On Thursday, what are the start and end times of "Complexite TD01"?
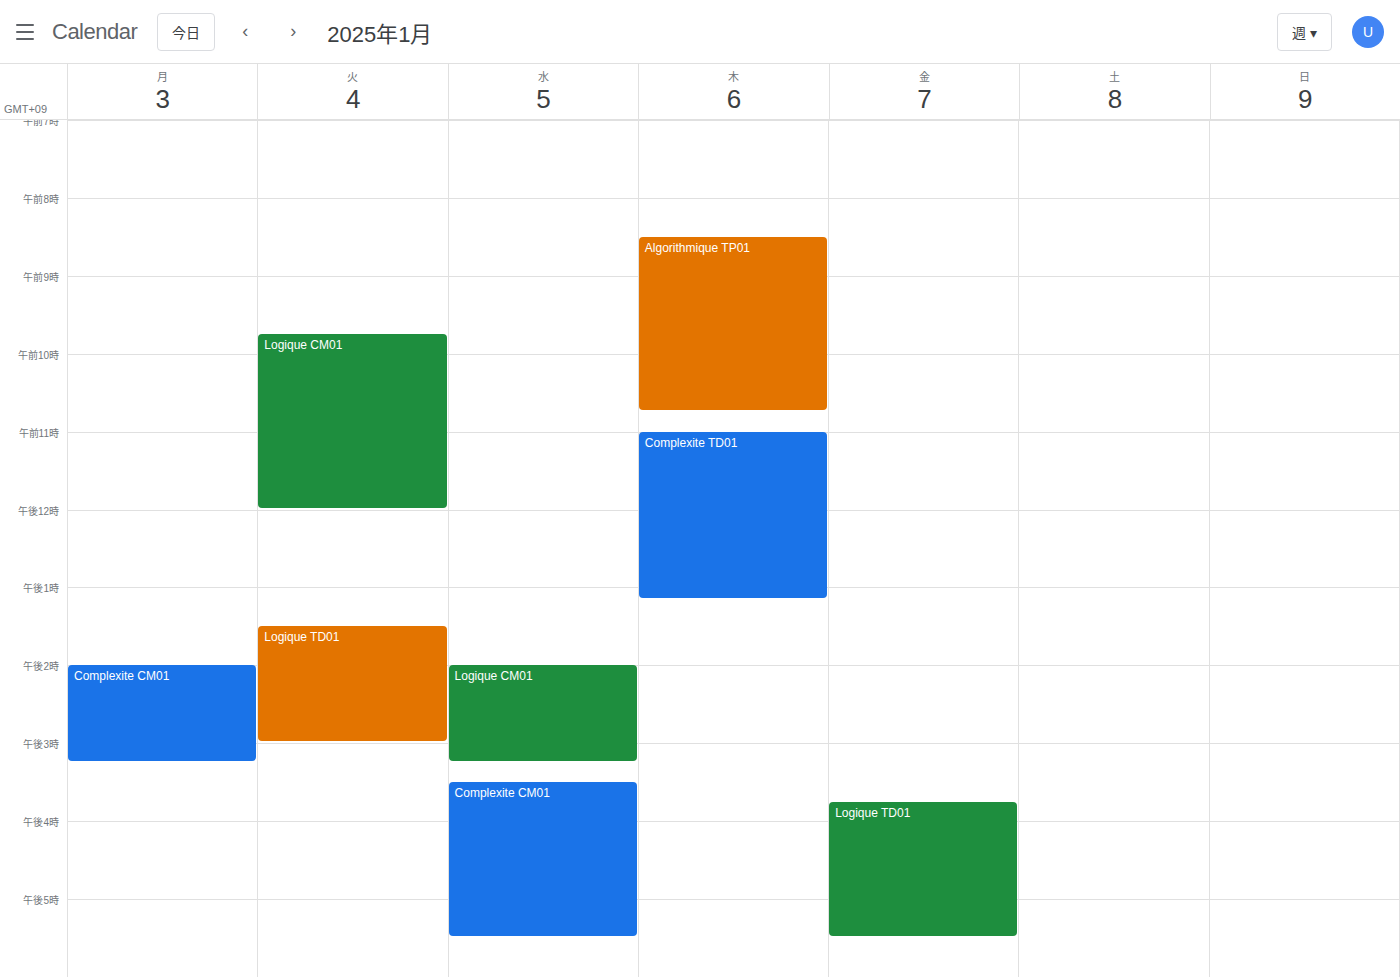
11:00 AM to 1:10 PM